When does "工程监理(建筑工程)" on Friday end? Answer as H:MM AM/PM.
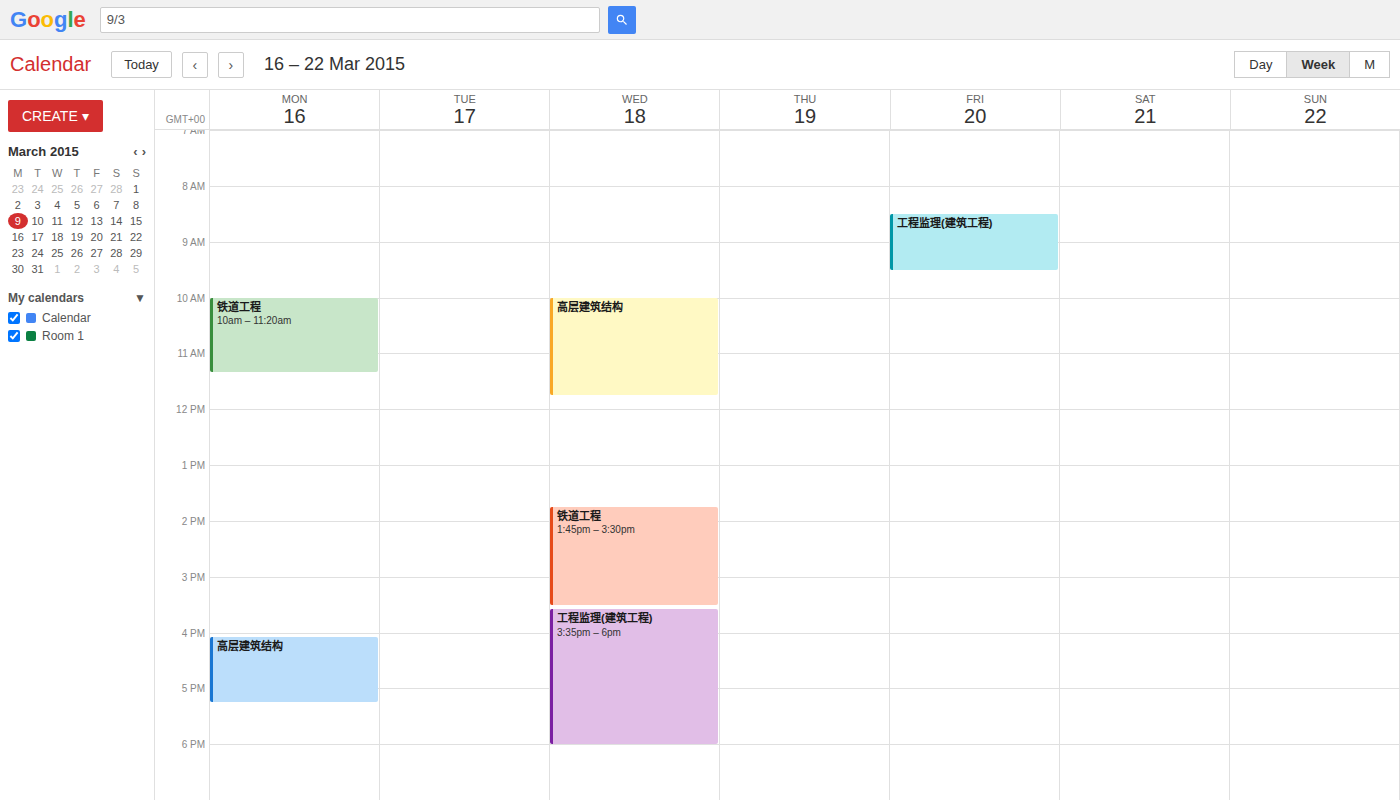
9:30 AM